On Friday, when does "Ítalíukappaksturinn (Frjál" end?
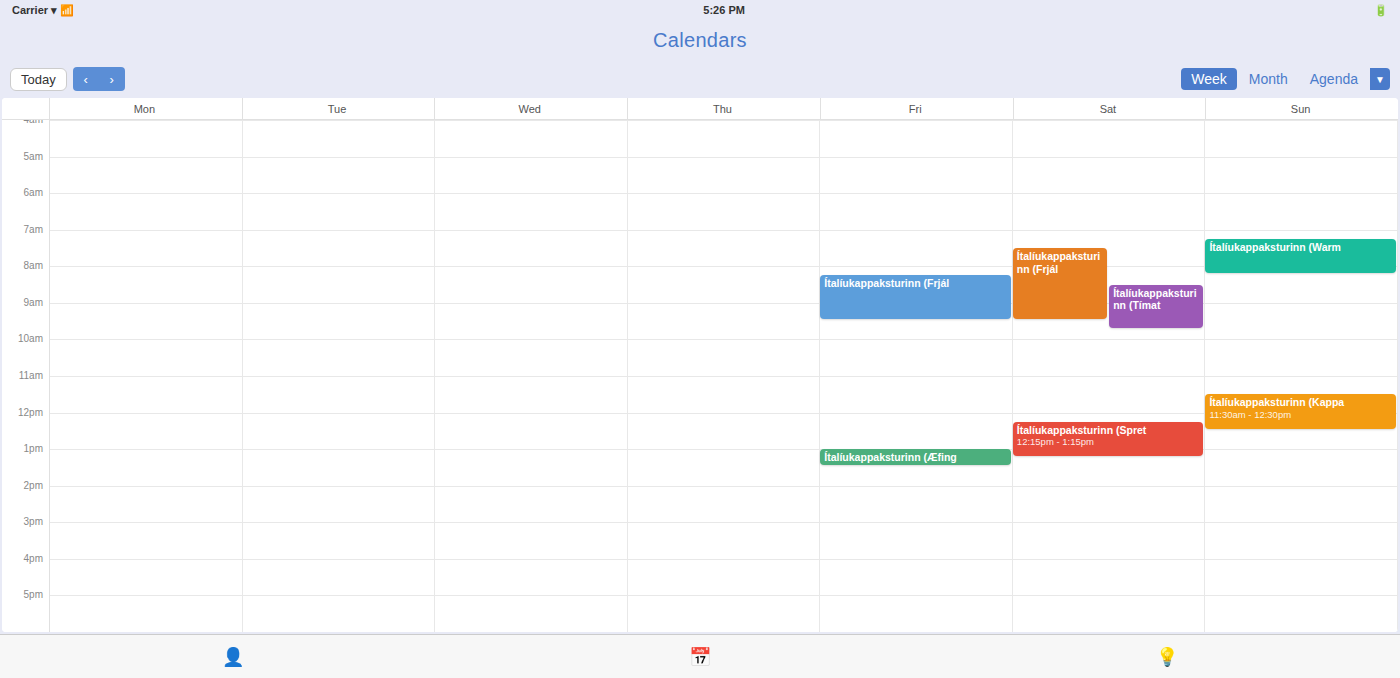
9:30 AM